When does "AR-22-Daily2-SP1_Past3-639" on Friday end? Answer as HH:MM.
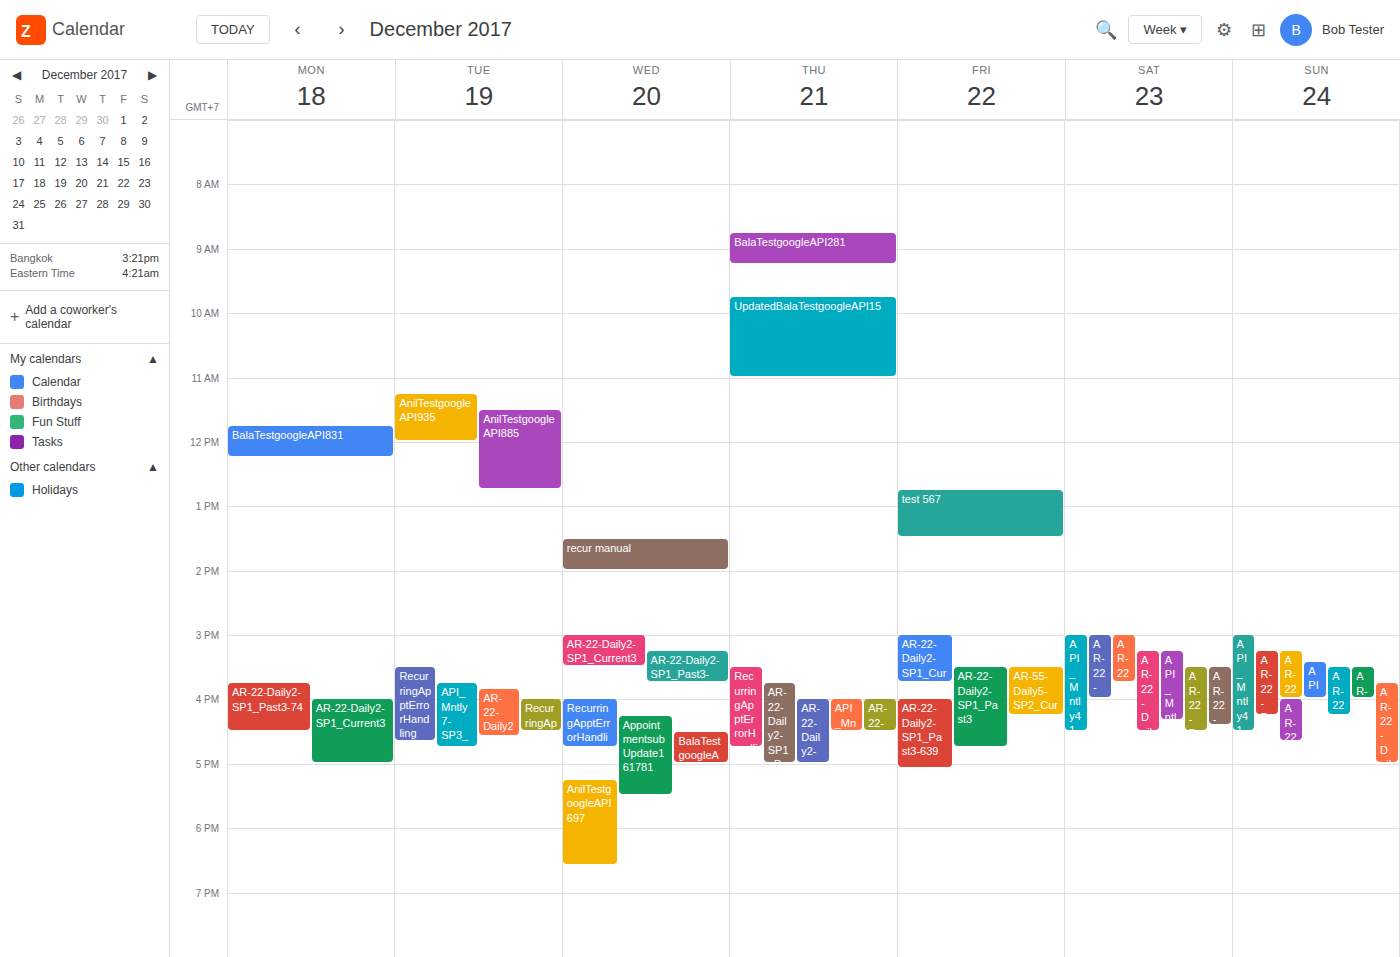
17:05